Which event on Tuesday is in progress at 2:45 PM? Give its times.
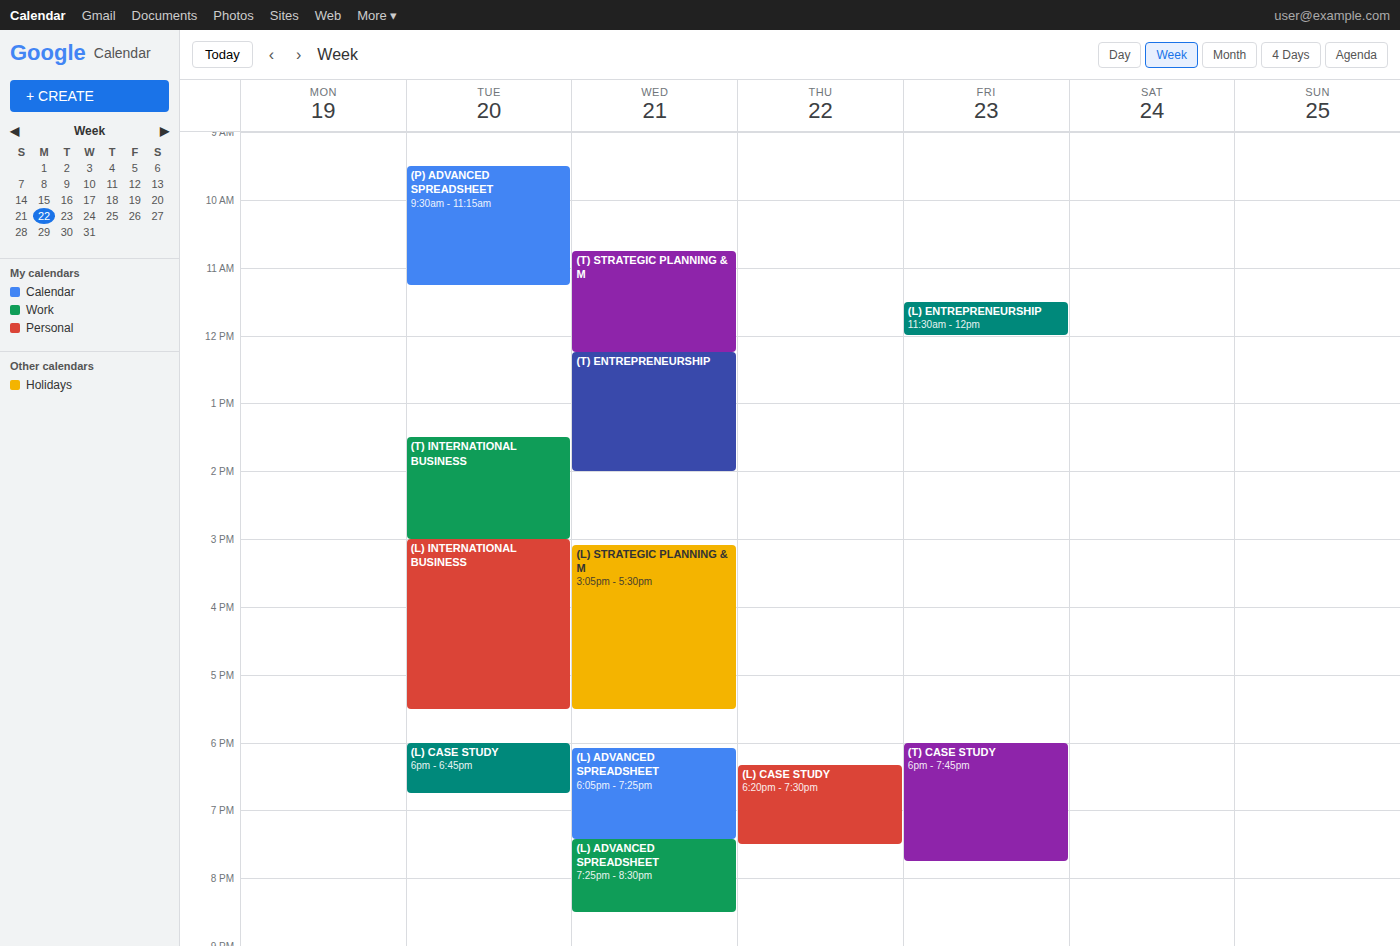
"(T) INTERNATIONAL BUSINESS", 1:30 PM to 3:00 PM